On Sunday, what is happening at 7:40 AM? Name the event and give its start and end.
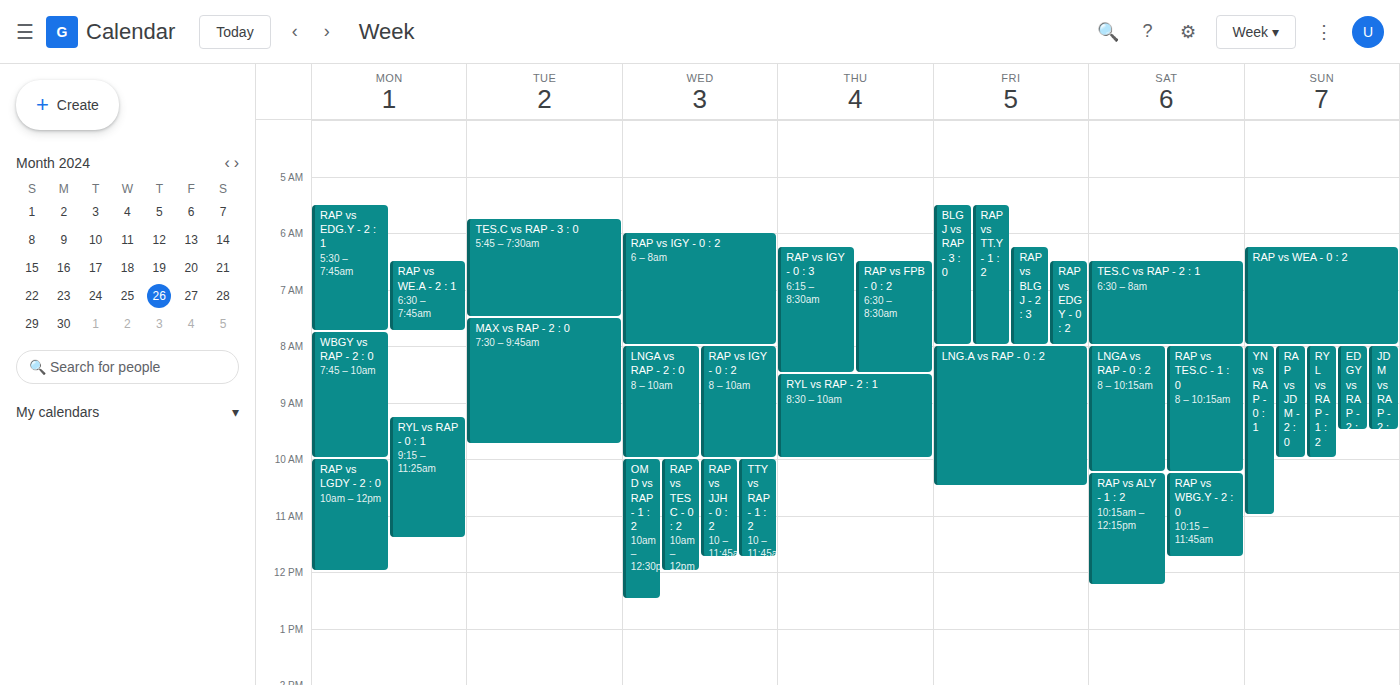
"RAP vs WEA - 0 : 2", 6:15 AM to 8:00 AM